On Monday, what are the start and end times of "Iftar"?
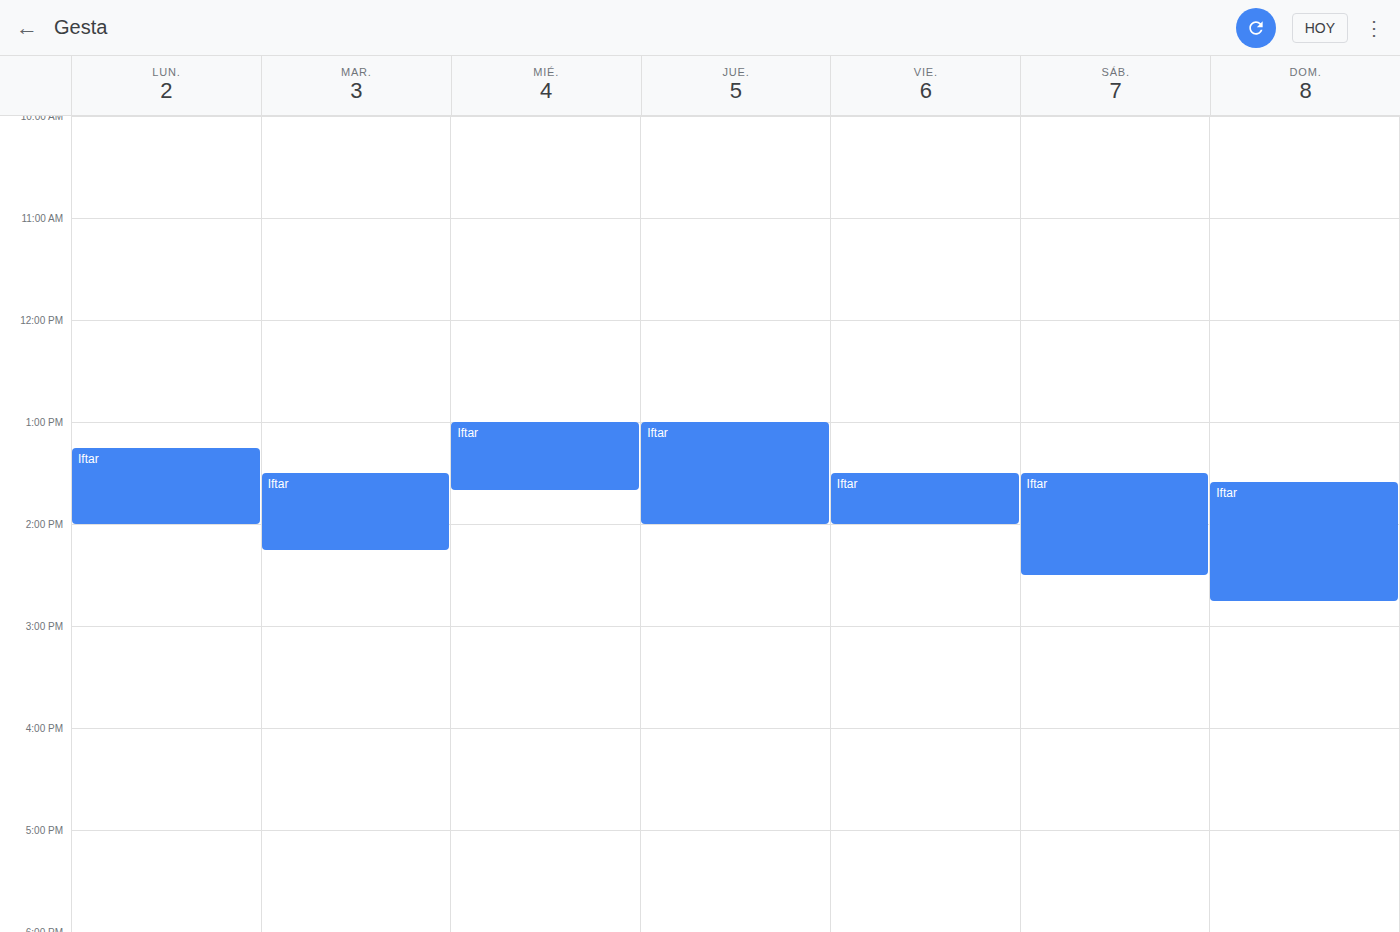
1:15 PM to 2:00 PM